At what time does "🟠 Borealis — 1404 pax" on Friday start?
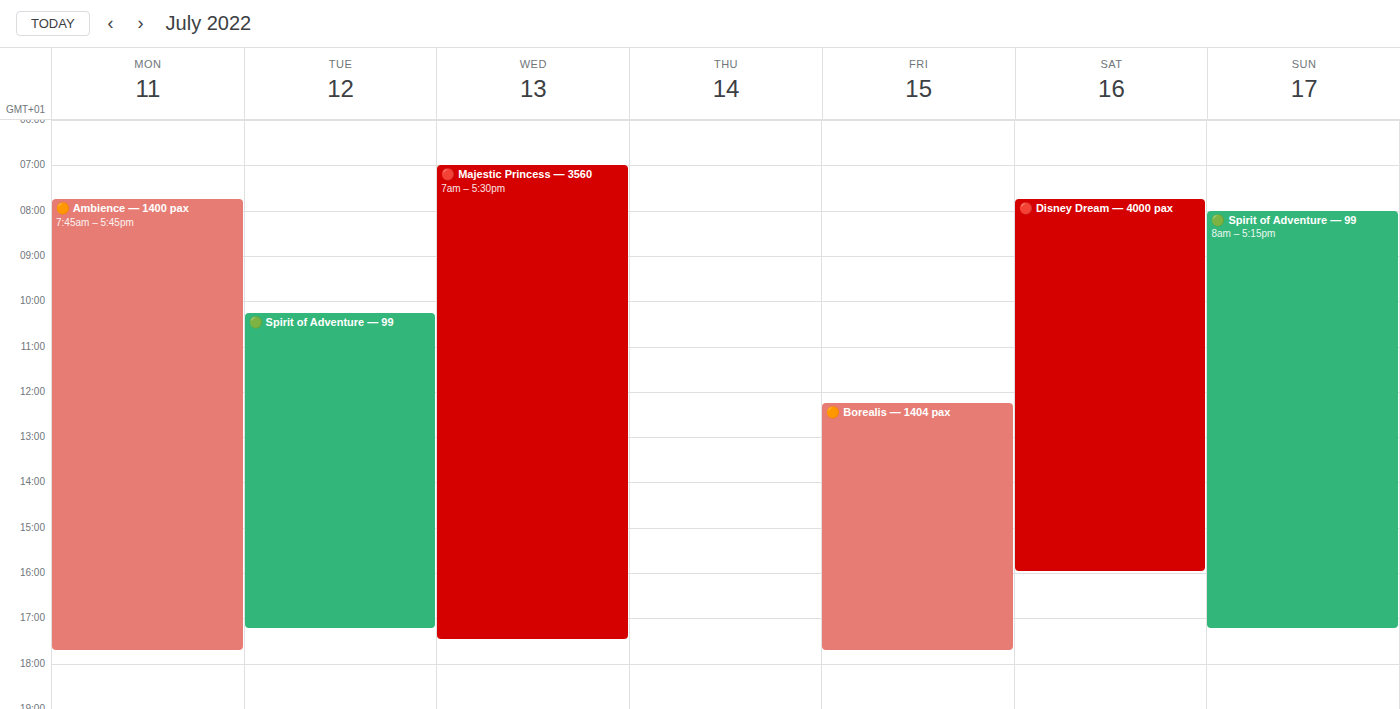
12:15 PM